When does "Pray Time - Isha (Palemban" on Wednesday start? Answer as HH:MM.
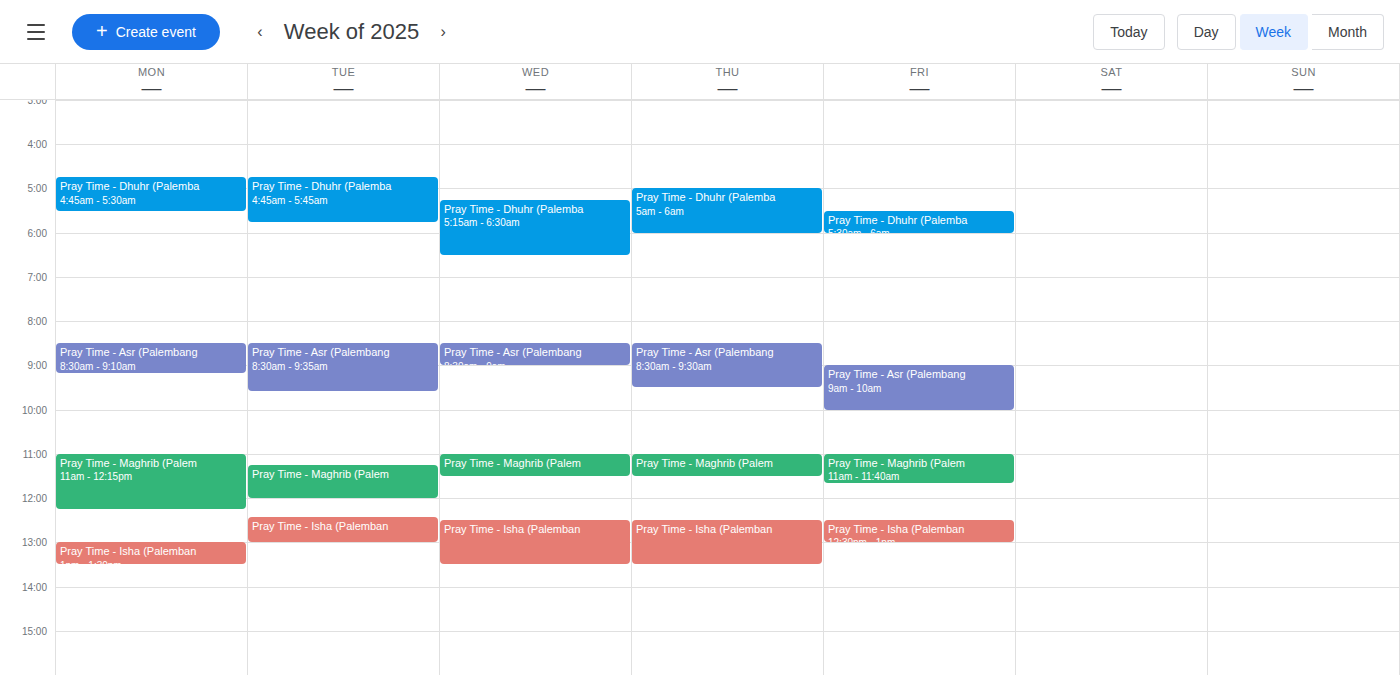
12:30